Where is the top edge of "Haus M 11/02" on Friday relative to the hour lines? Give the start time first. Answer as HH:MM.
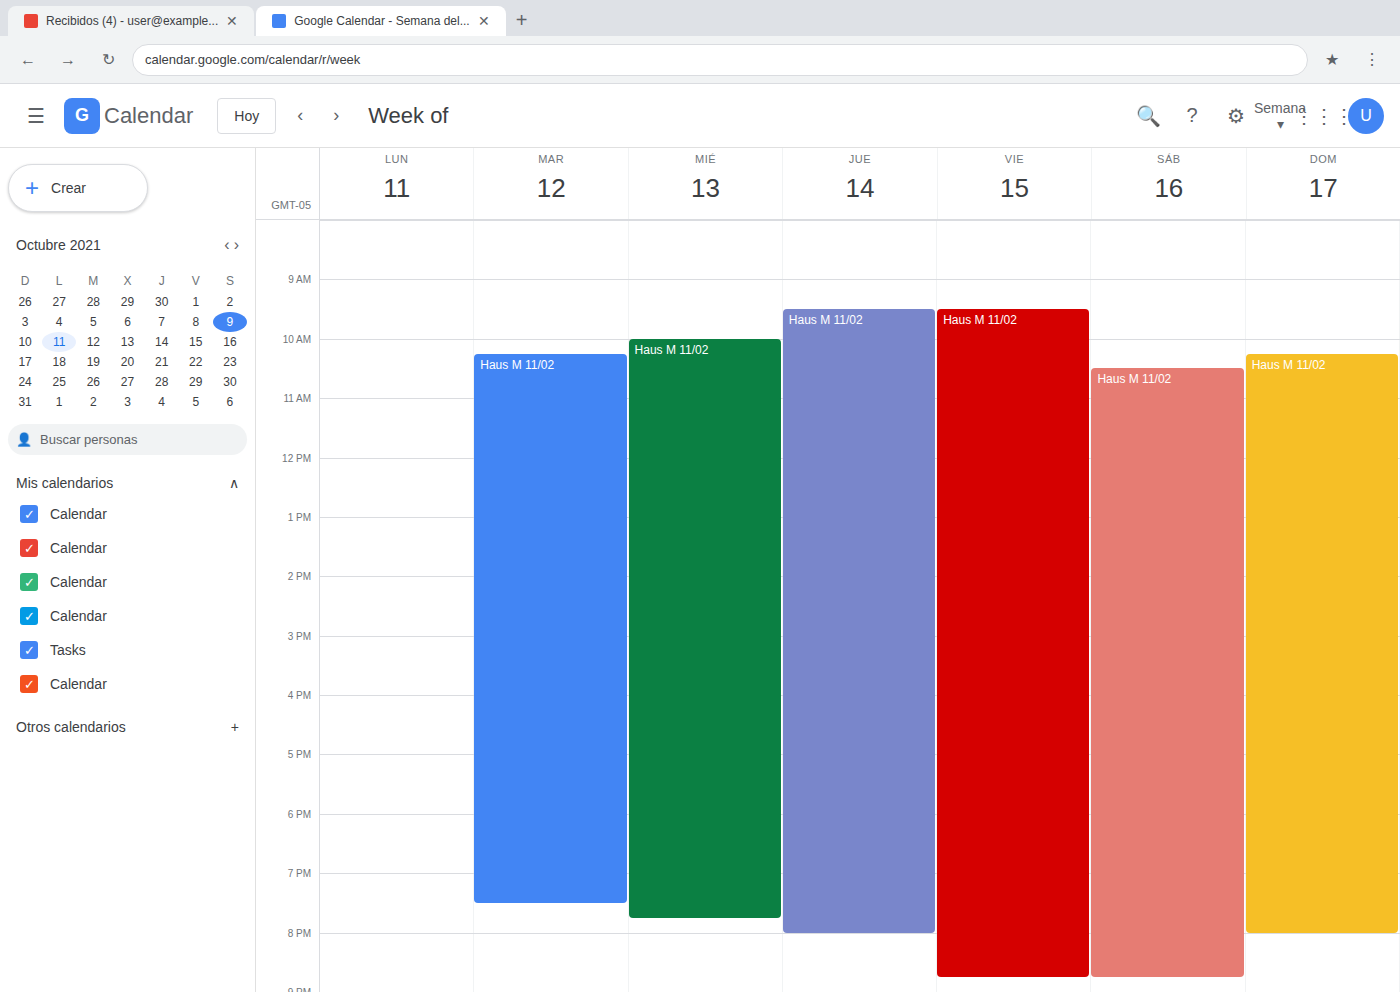
09:30 -- halfway between the 09:00 and 10:00 lines.